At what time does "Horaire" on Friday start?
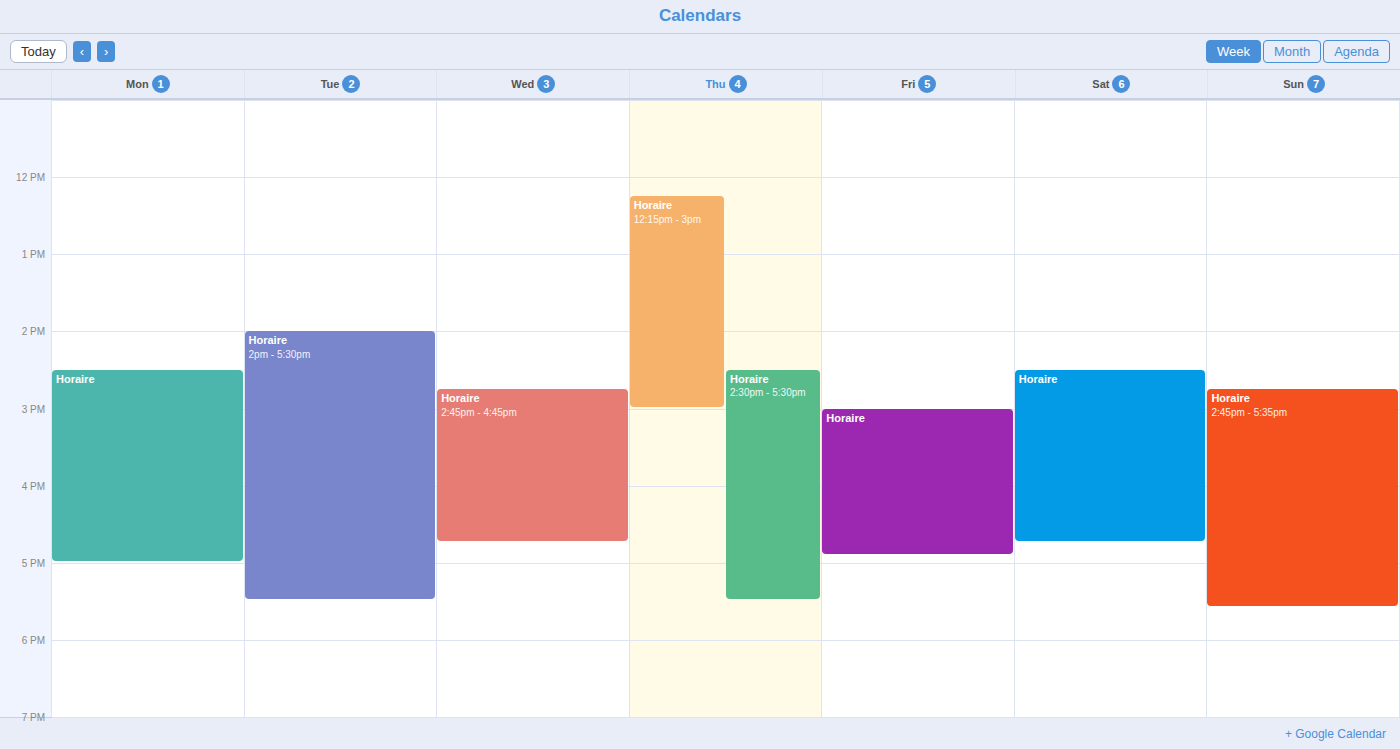
3:00 PM